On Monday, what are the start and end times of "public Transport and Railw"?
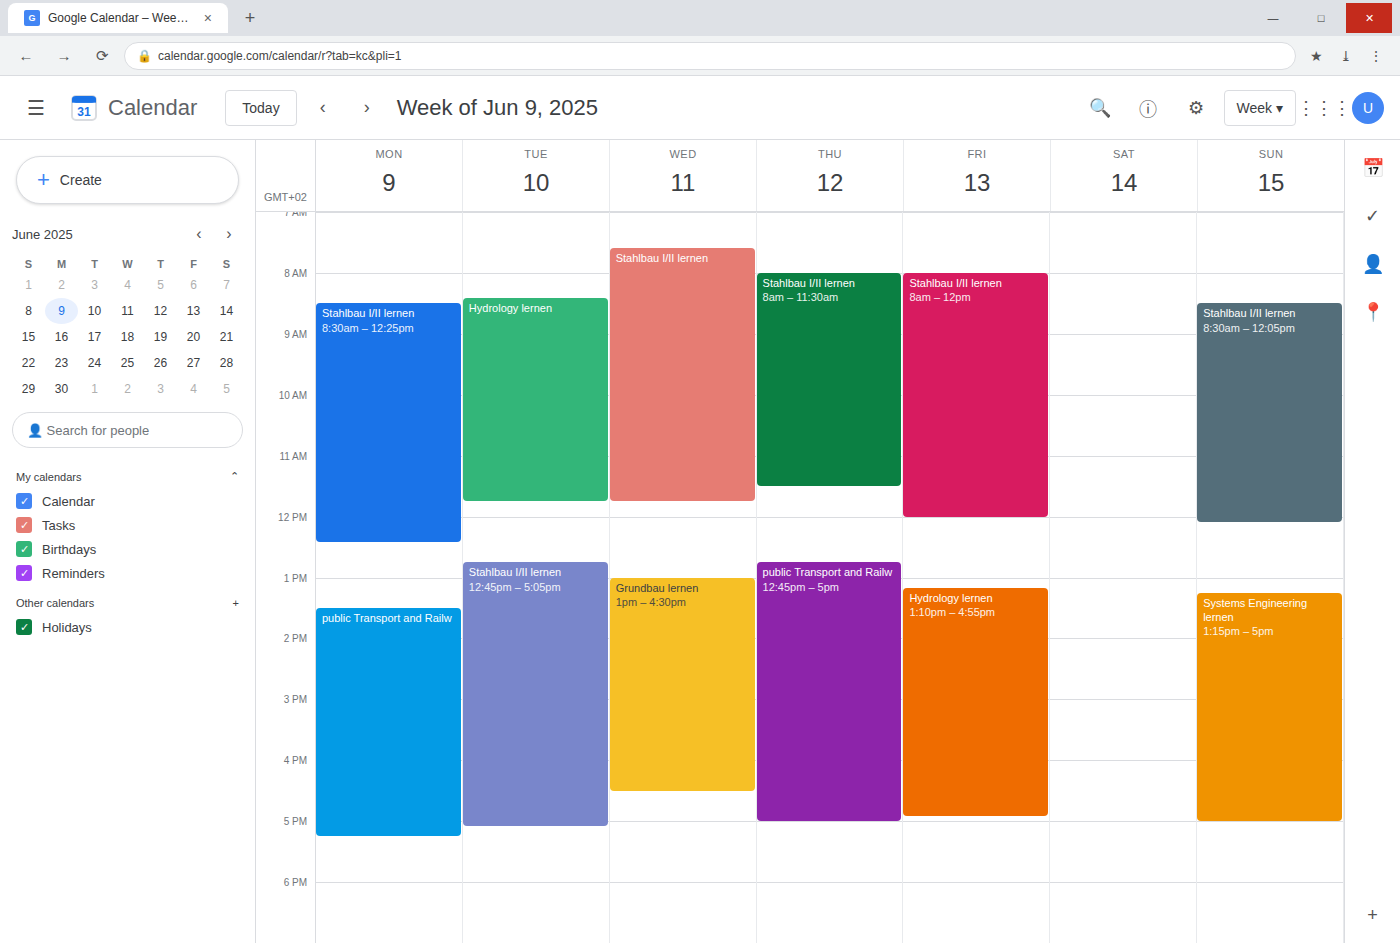
1:30 PM to 5:15 PM